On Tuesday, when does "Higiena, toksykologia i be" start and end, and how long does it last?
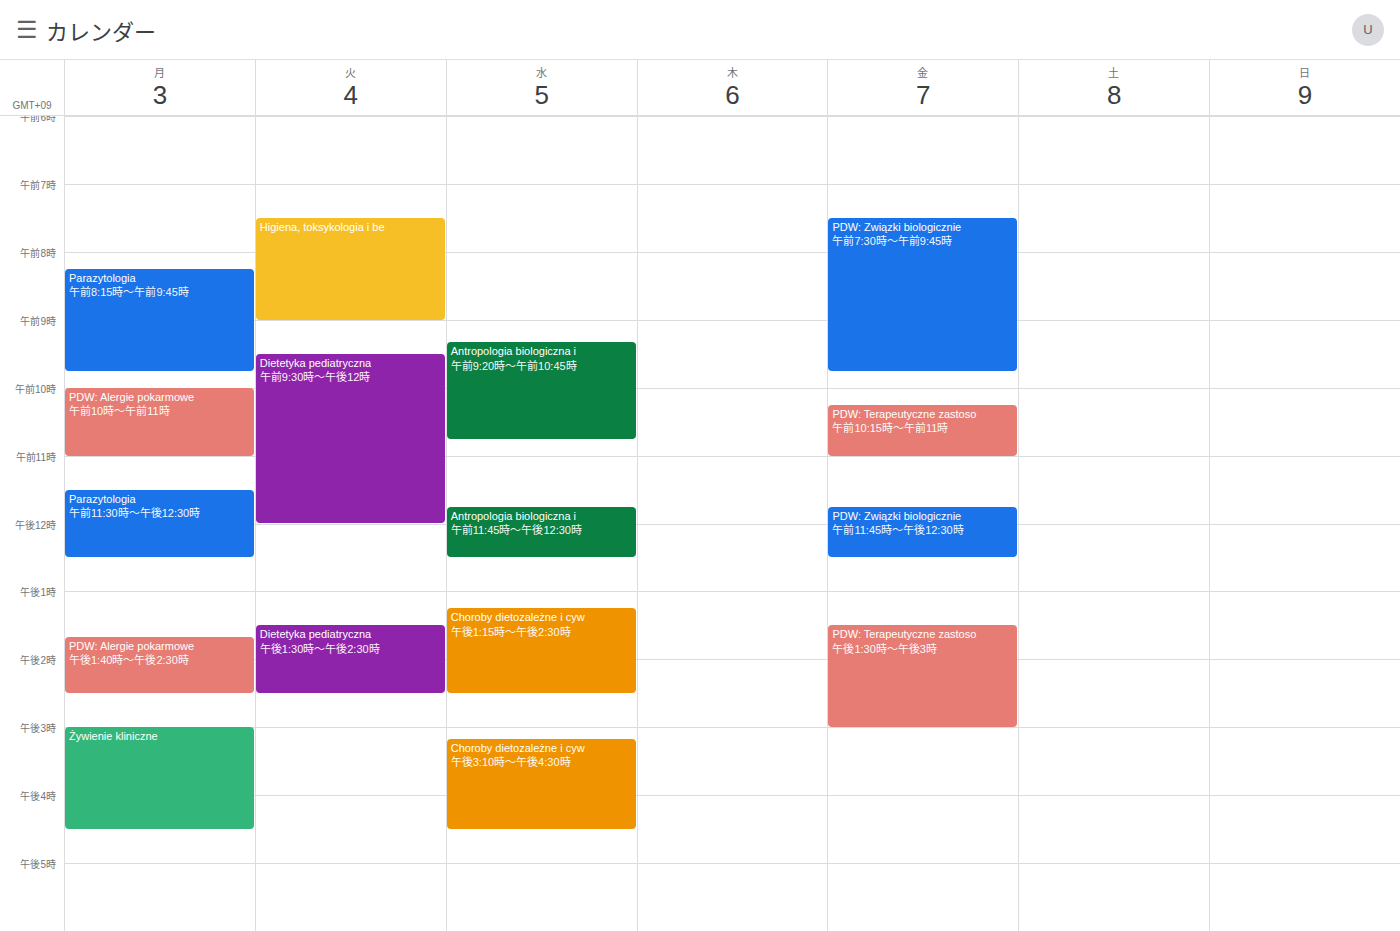
07:30 to 09:00, 1 hour 30 minutes